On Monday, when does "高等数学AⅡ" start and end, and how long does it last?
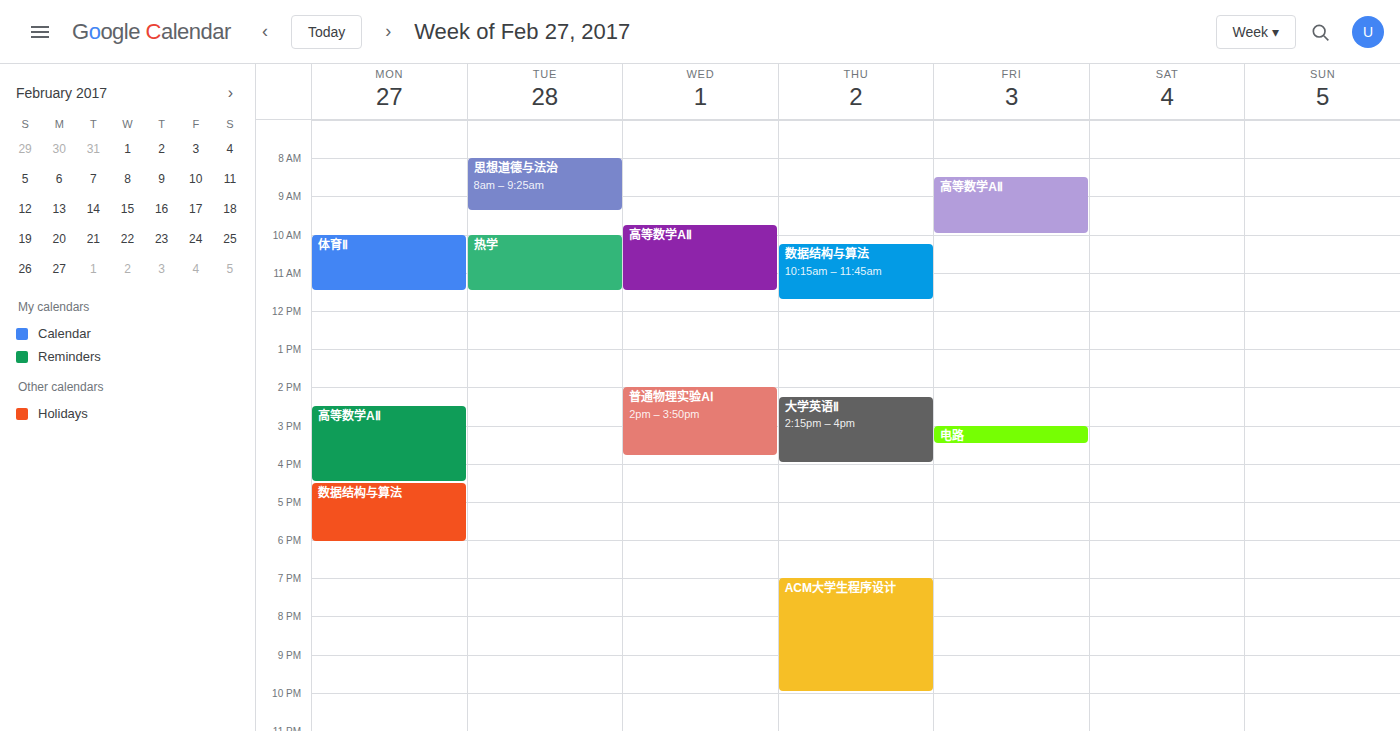
2:30 PM to 4:30 PM, 2 hours